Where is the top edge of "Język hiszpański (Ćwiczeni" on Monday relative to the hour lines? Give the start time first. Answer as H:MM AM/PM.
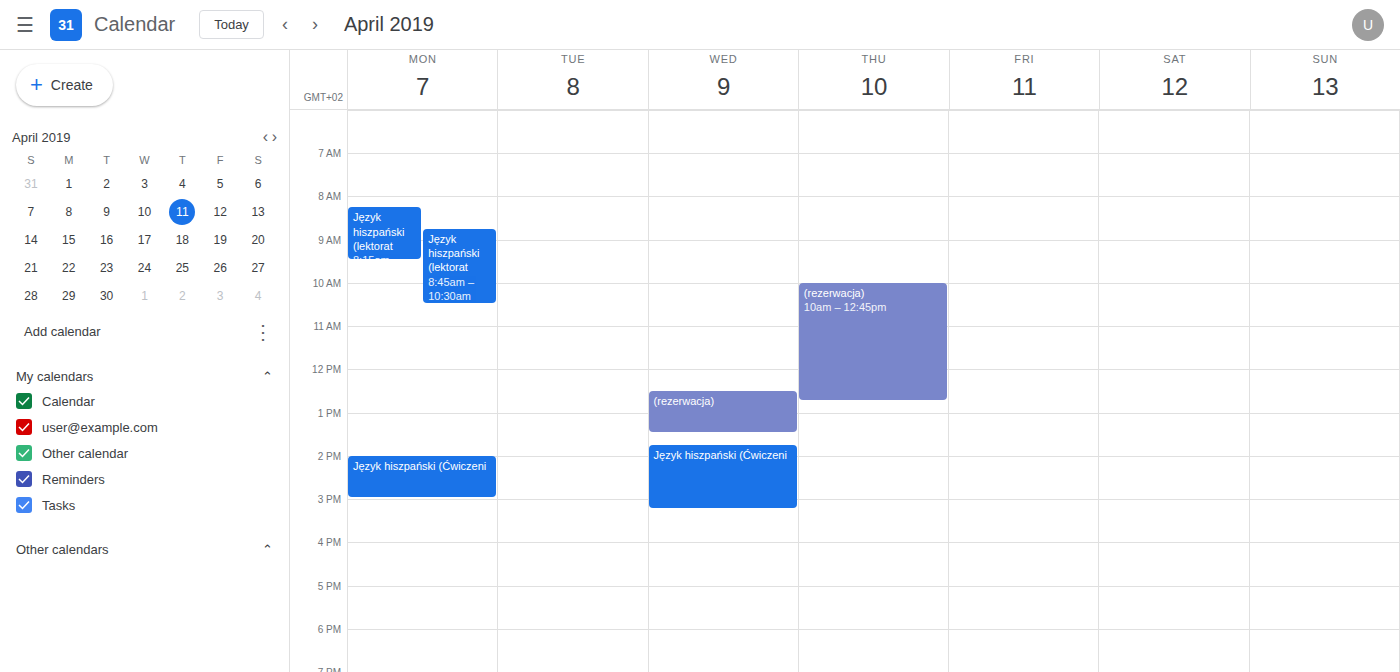
2:00 PM -- exactly on the 2 PM line.